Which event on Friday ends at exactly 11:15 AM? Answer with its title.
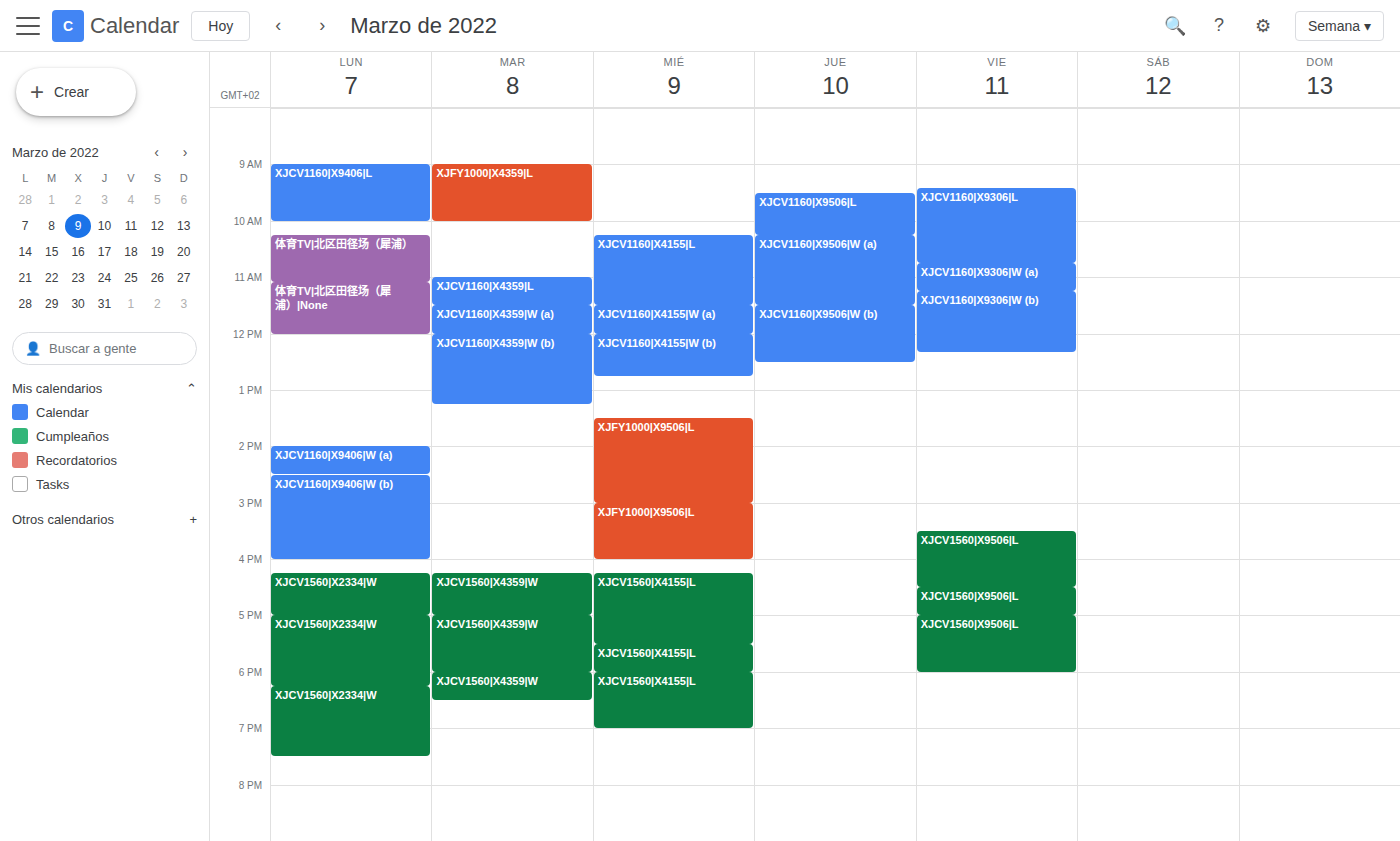
"XJCV1160|X9306|W (a)"